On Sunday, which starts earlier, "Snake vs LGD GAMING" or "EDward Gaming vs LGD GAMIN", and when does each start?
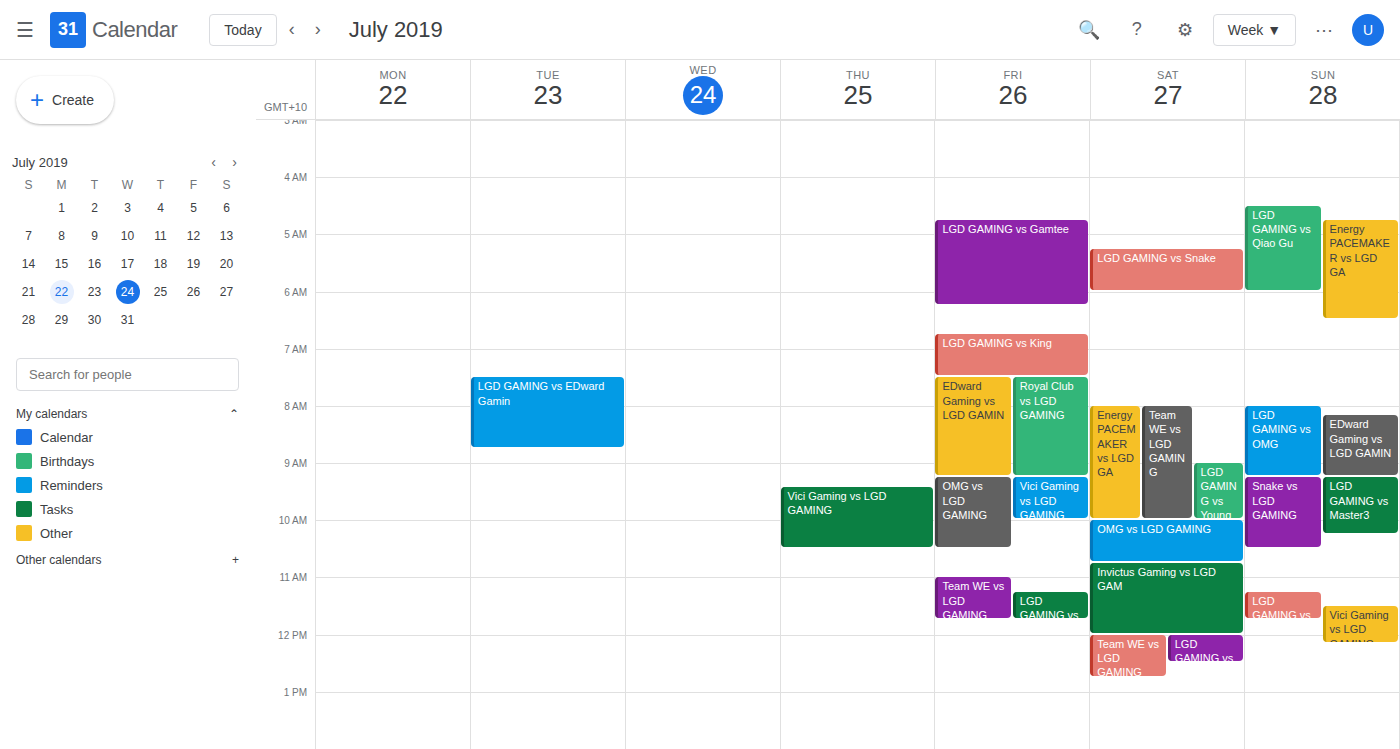
"EDward Gaming vs LGD GAMIN" 8:10 AM; "Snake vs LGD GAMING" 9:15 AM.